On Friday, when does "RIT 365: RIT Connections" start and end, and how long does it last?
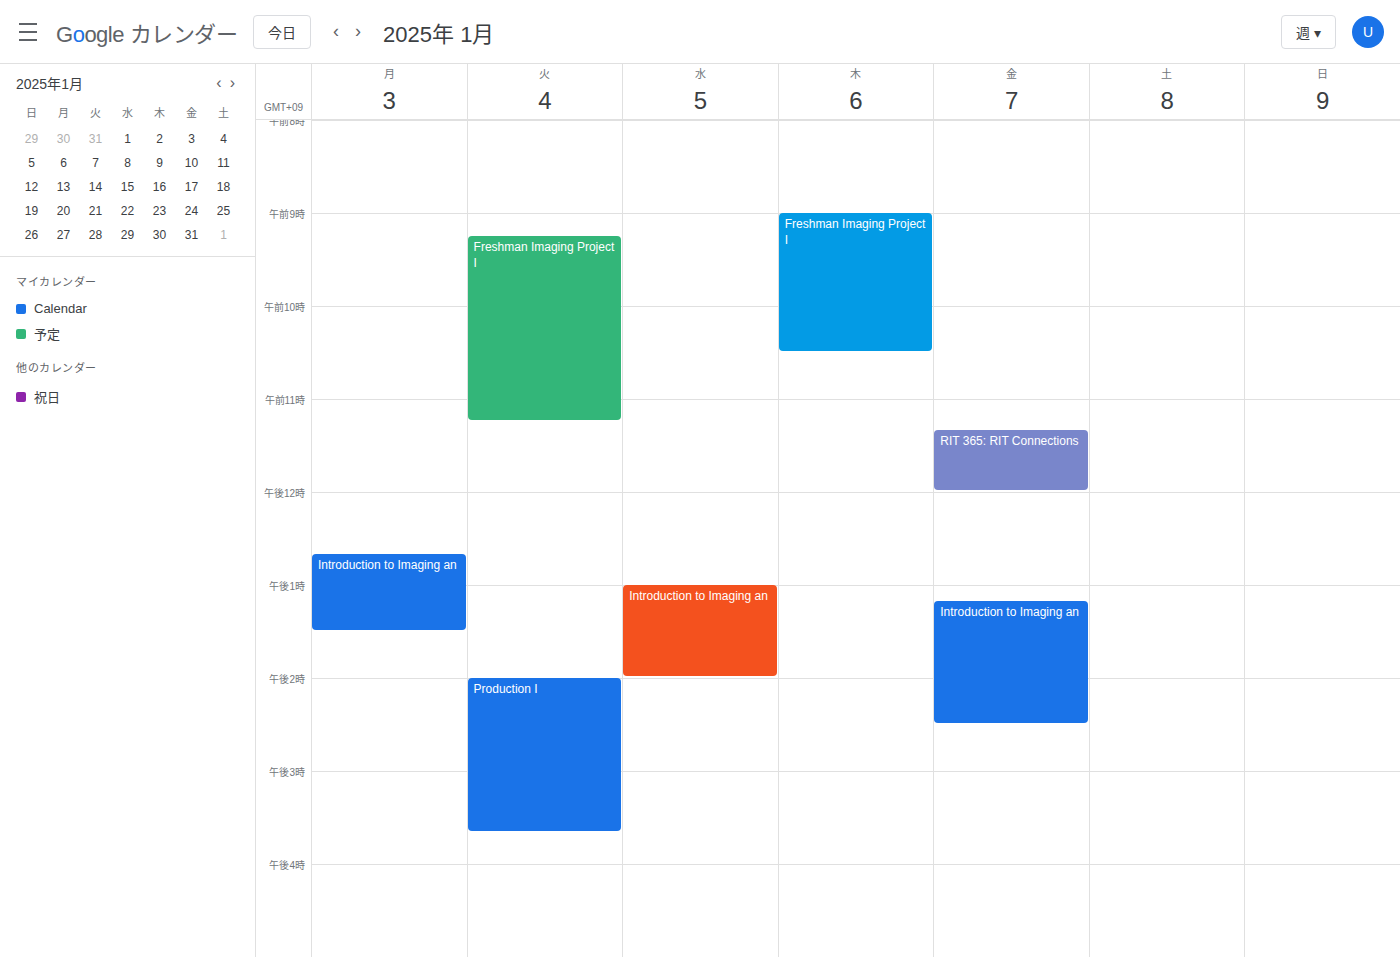
11:20 AM to 12:00 PM, 40 minutes